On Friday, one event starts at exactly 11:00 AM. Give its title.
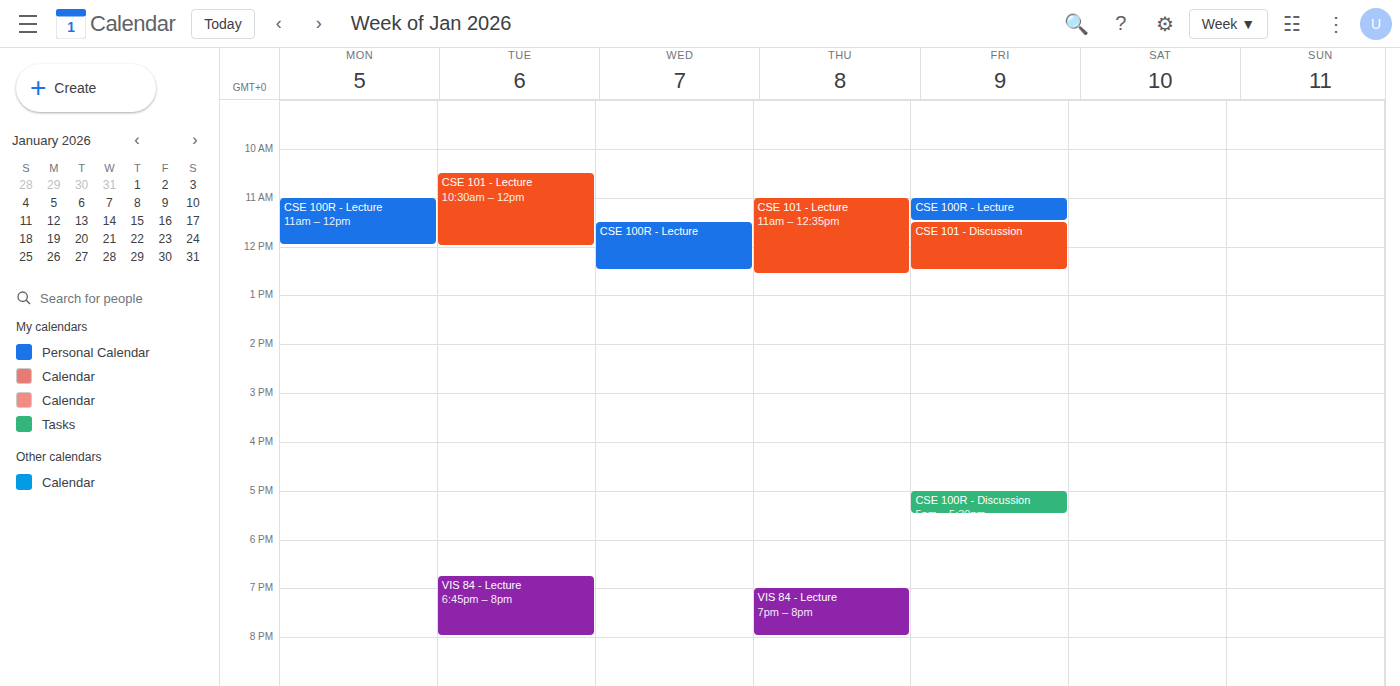
"CSE 100R - Lecture"